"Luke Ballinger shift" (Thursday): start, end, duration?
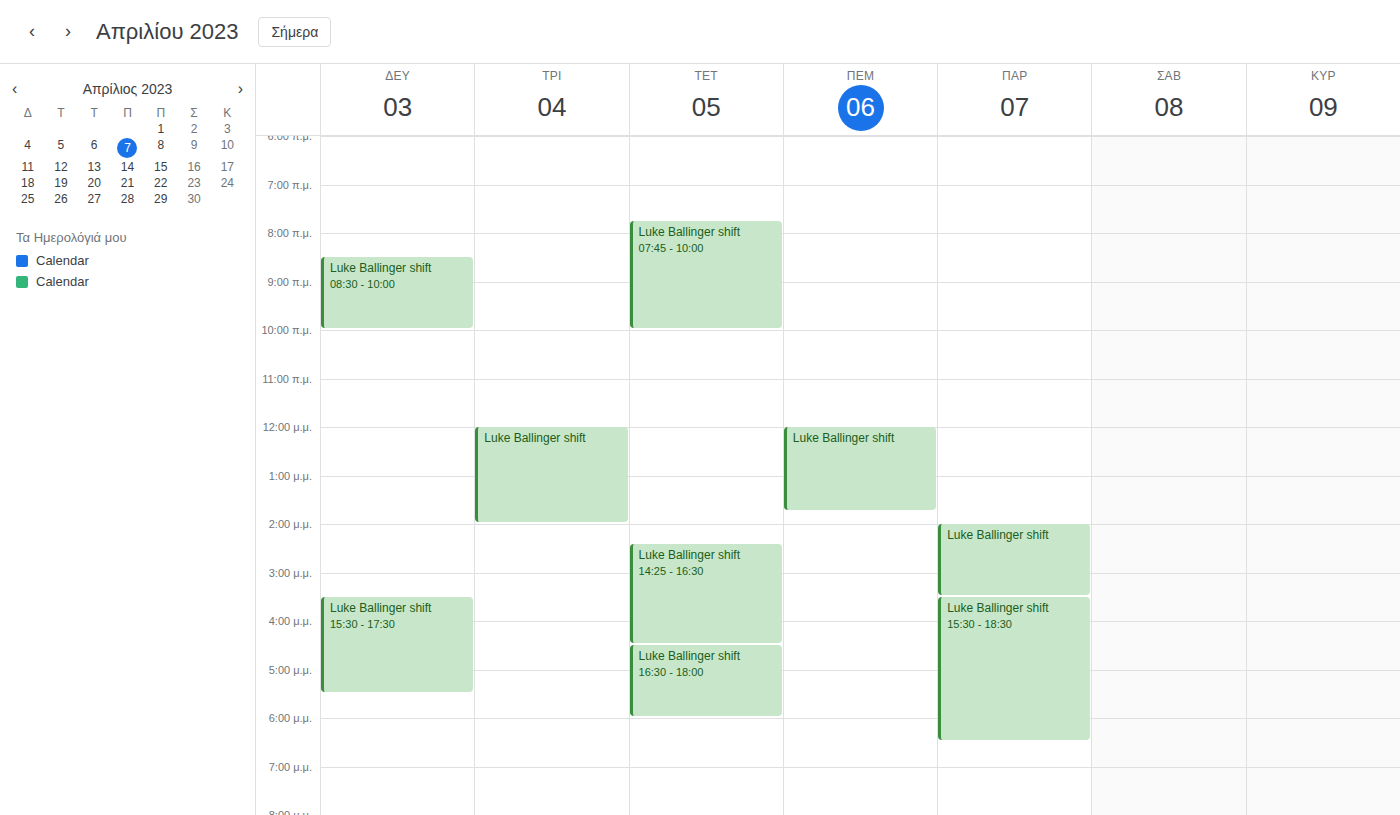
12:00 PM to 1:45 PM, 1 hour 45 minutes